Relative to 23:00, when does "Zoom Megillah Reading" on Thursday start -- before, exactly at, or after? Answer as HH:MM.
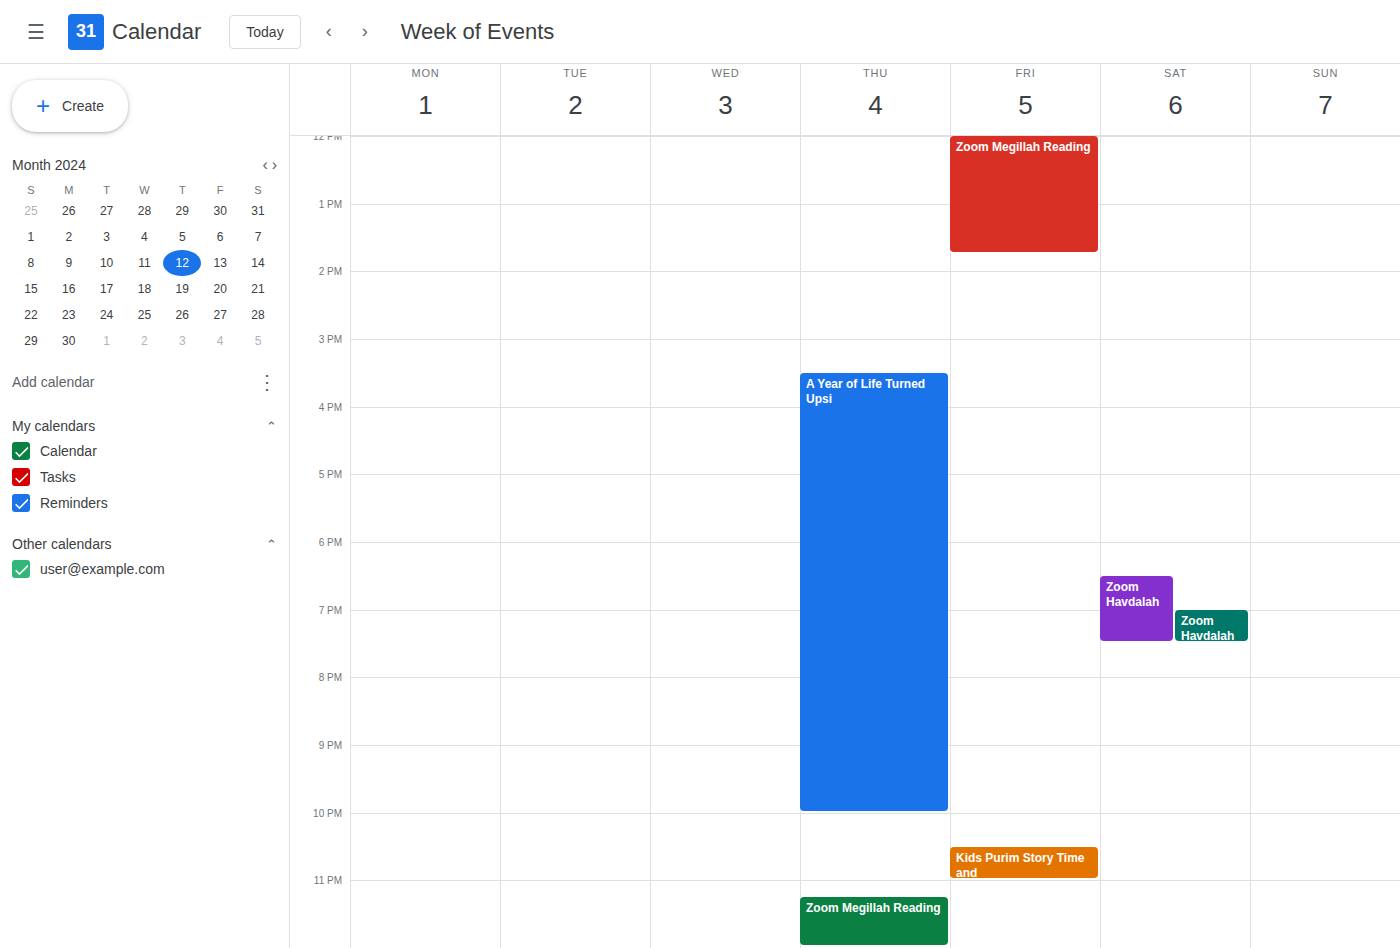
23:15 -- after 23:00, 15 minutes below the 23:00 line.